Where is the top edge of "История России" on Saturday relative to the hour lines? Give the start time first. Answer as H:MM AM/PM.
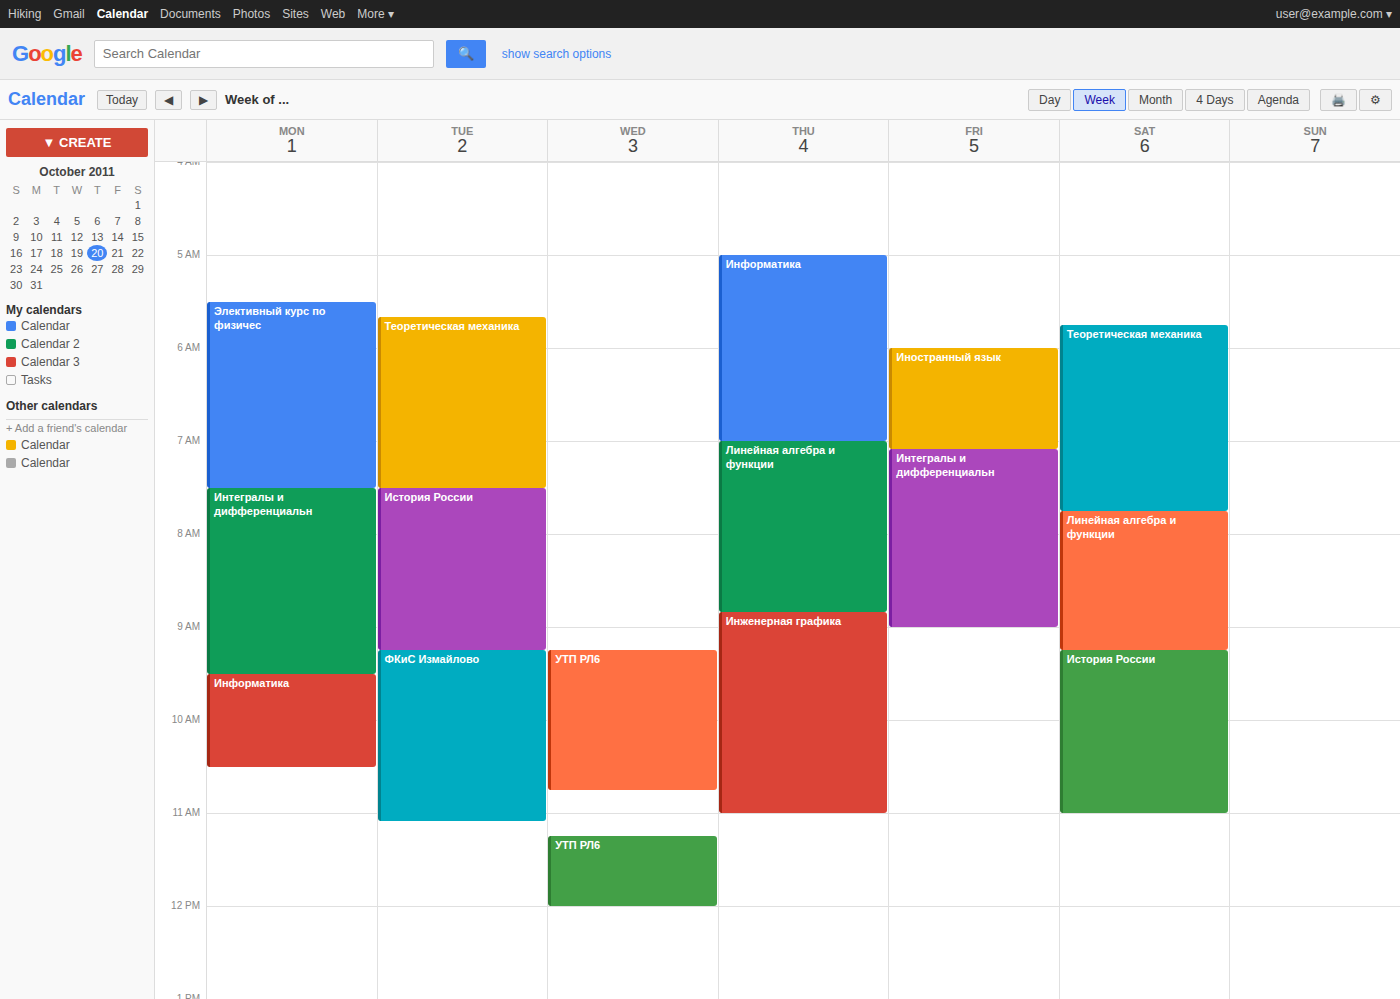
9:15 AM -- neither: a quarter of the way from the 9 AM line to the 10 AM line.